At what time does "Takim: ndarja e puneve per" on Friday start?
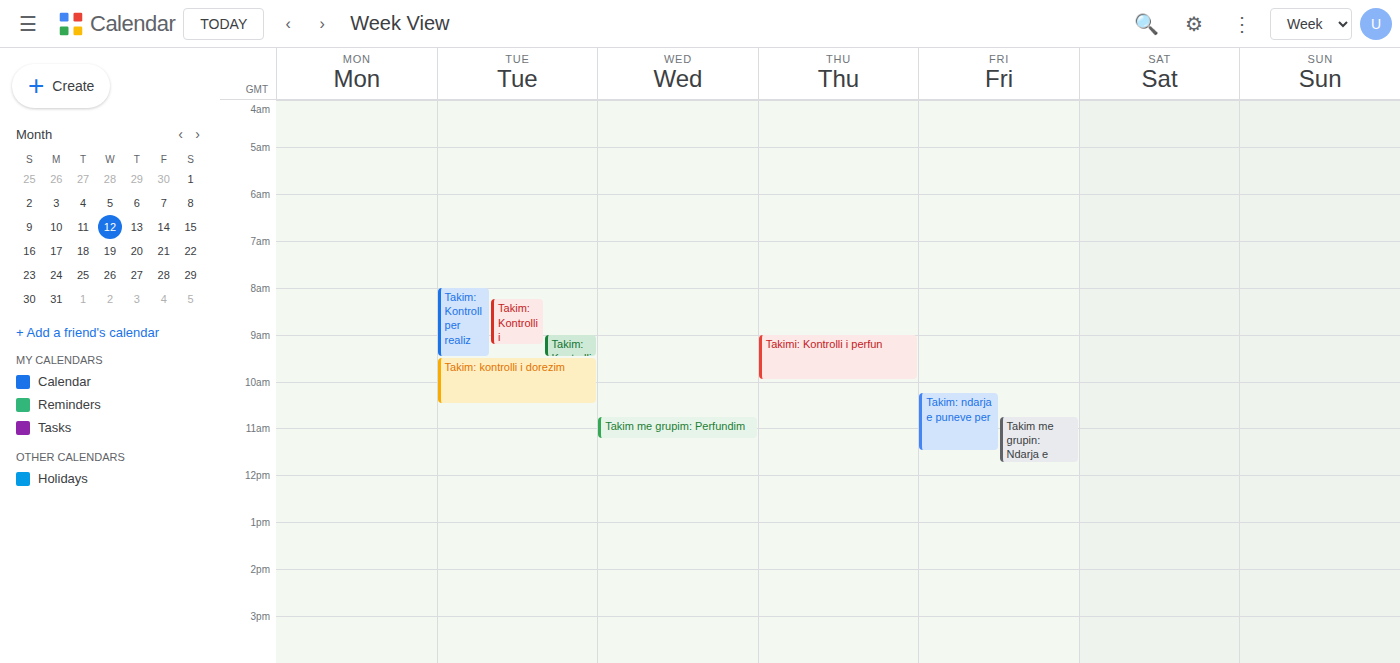
10:15 AM